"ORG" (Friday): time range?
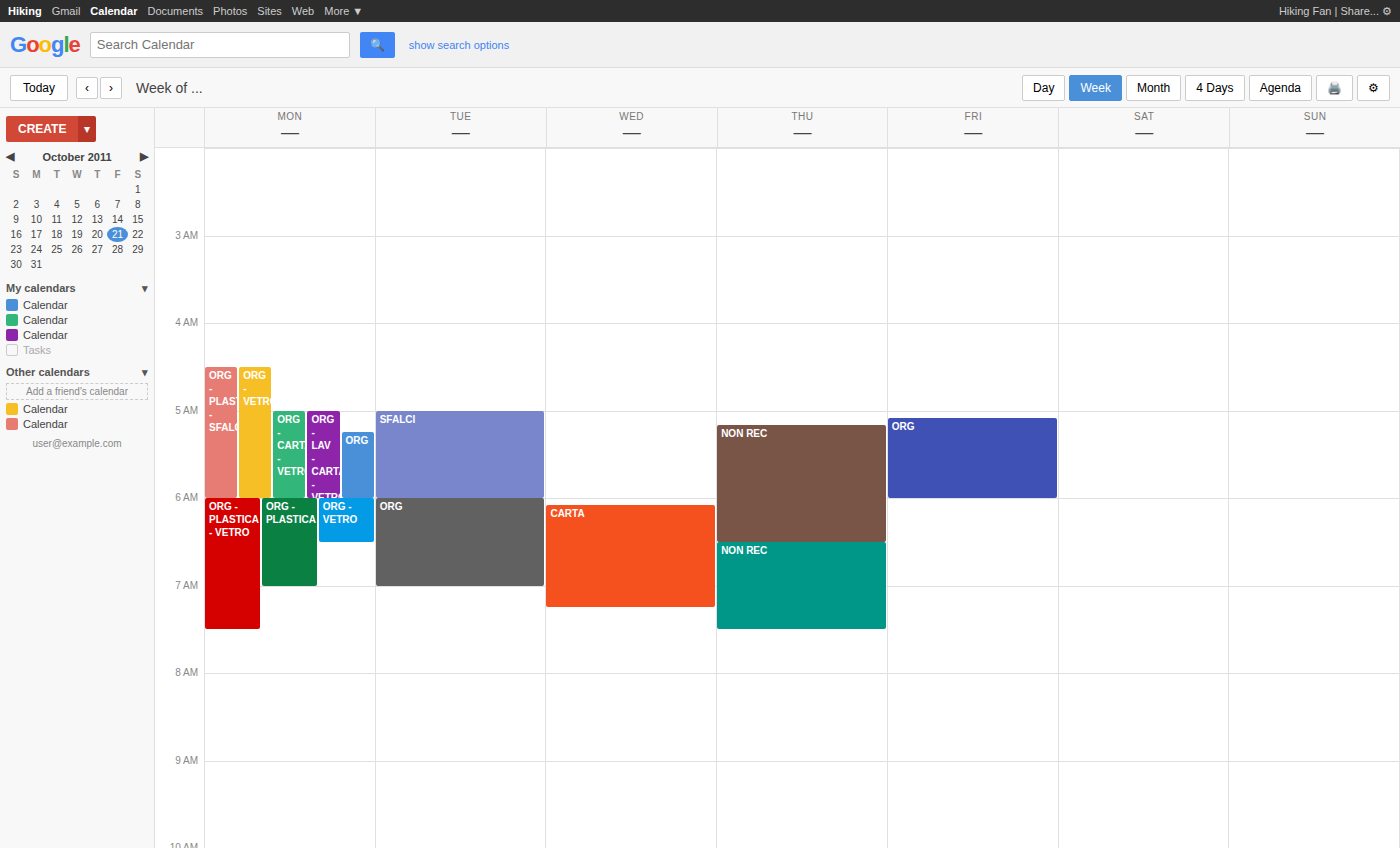
5:05 AM to 6:00 AM